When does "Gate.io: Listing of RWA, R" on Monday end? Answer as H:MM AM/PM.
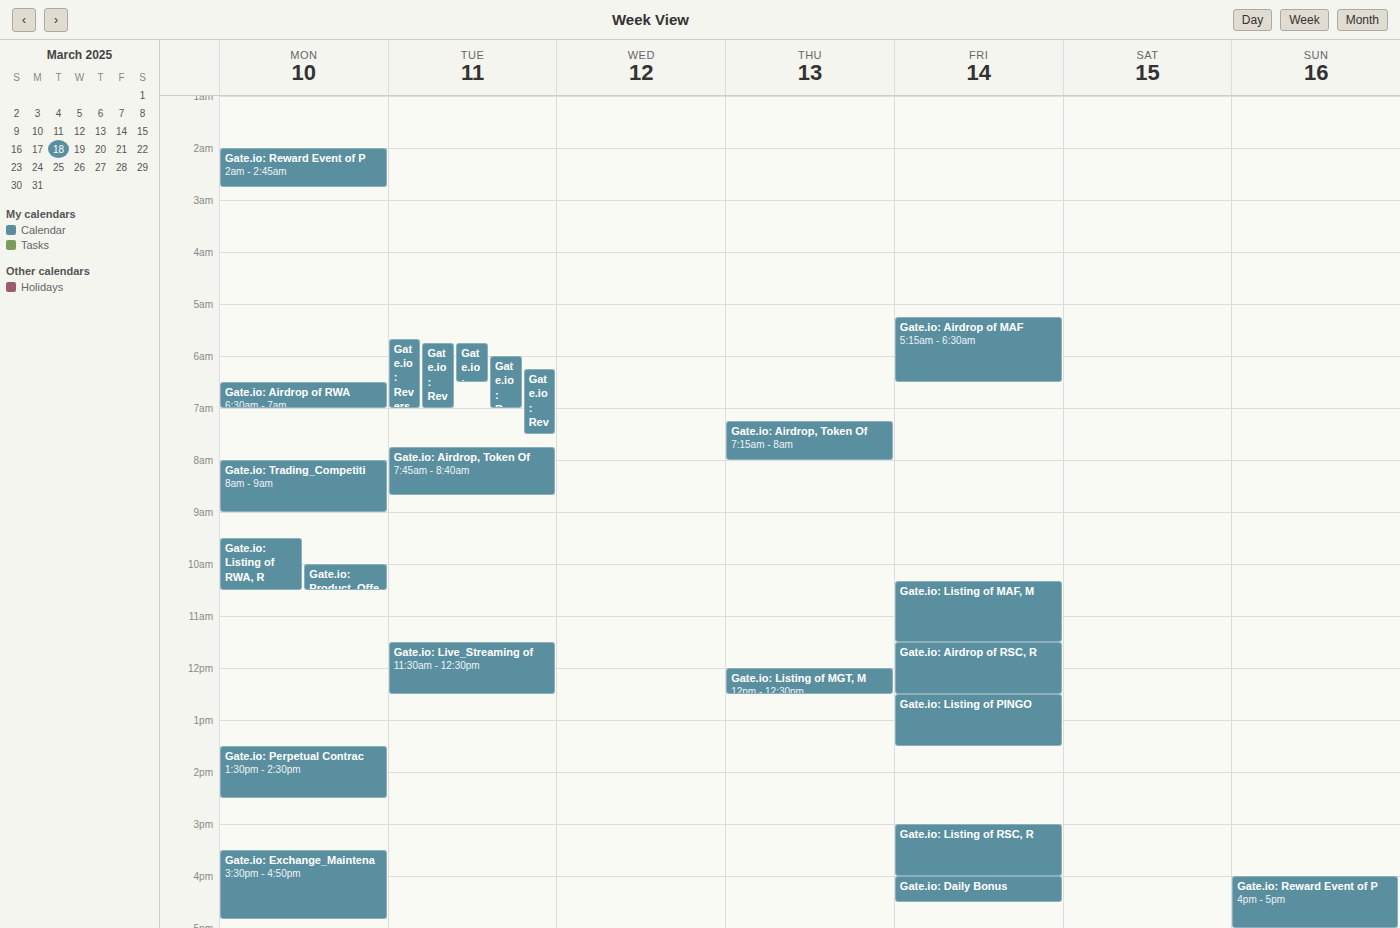
10:30 AM